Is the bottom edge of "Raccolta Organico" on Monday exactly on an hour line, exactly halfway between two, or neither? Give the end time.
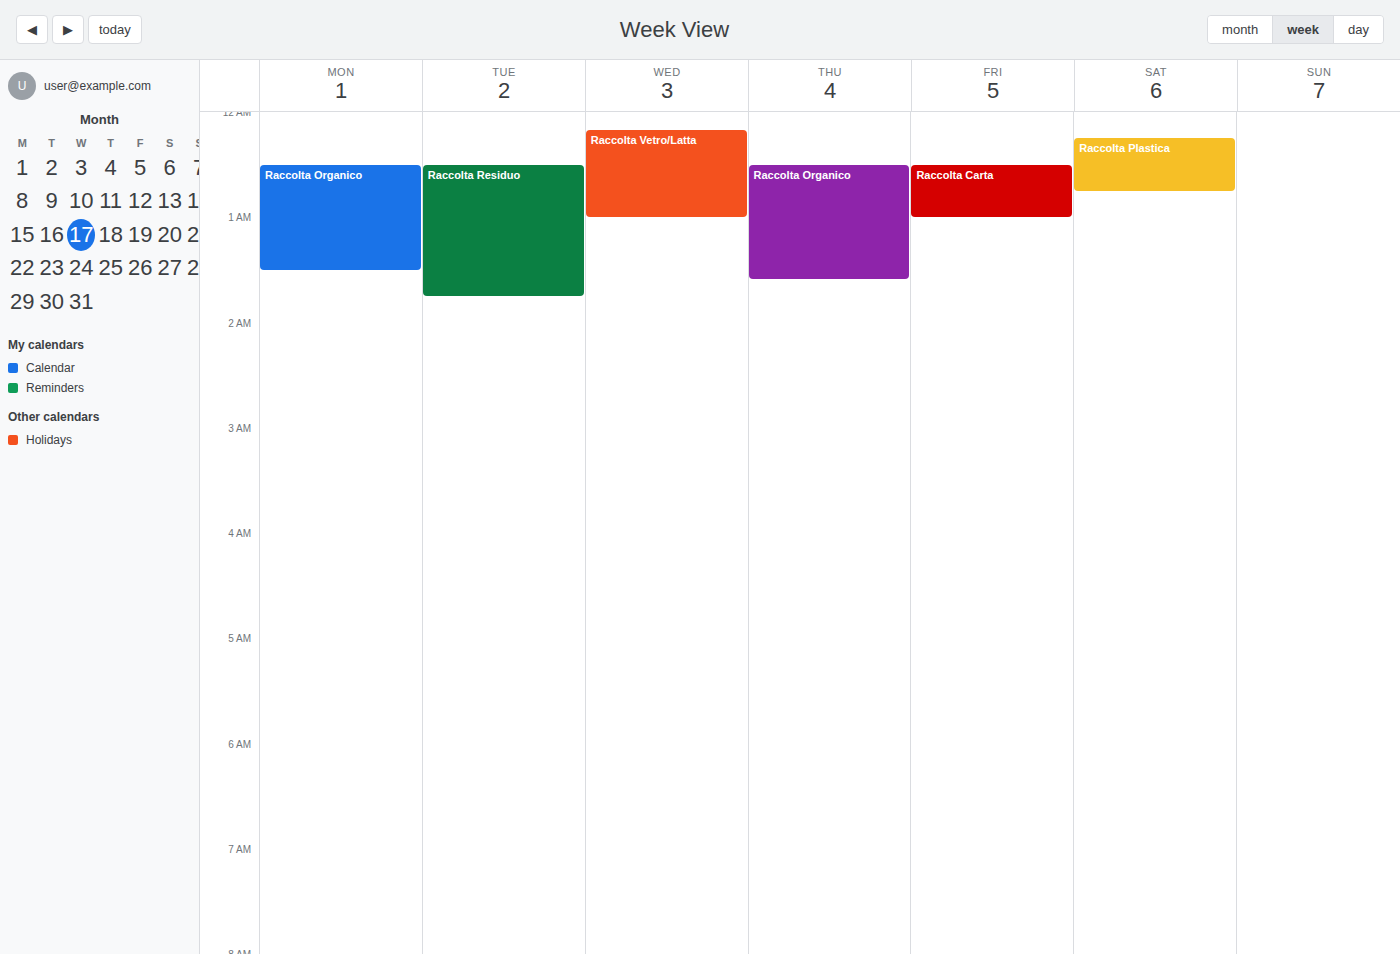
1:30 AM -- halfway between the 1 AM and 2 AM lines.